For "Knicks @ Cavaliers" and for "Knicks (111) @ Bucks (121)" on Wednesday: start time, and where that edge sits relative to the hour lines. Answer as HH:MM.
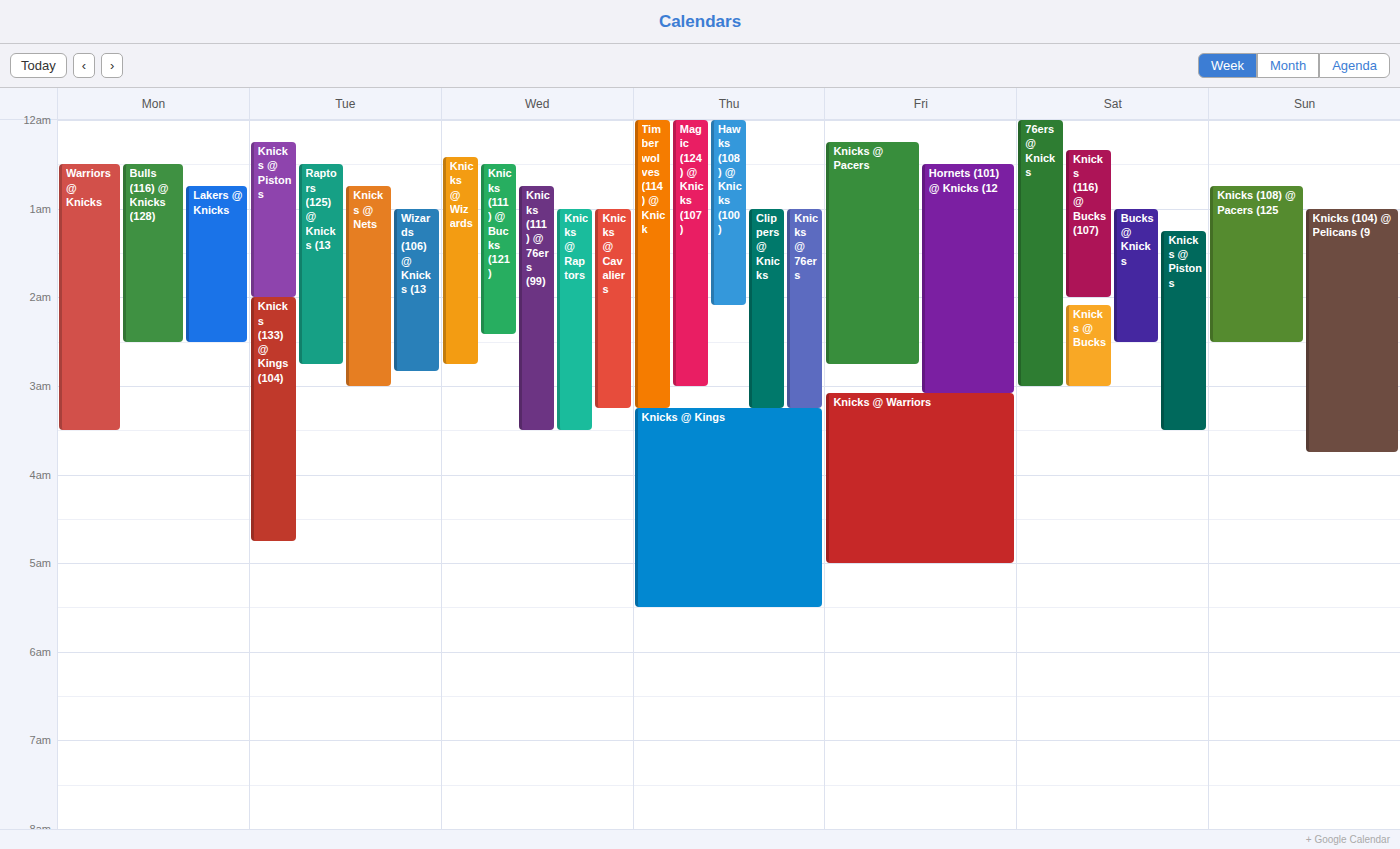
"Knicks @ Cavaliers": 01:00, exactly on the 01:00 line. "Knicks (111) @ Bucks (121)": 00:30, halfway between the 00:00 and 01:00 lines.